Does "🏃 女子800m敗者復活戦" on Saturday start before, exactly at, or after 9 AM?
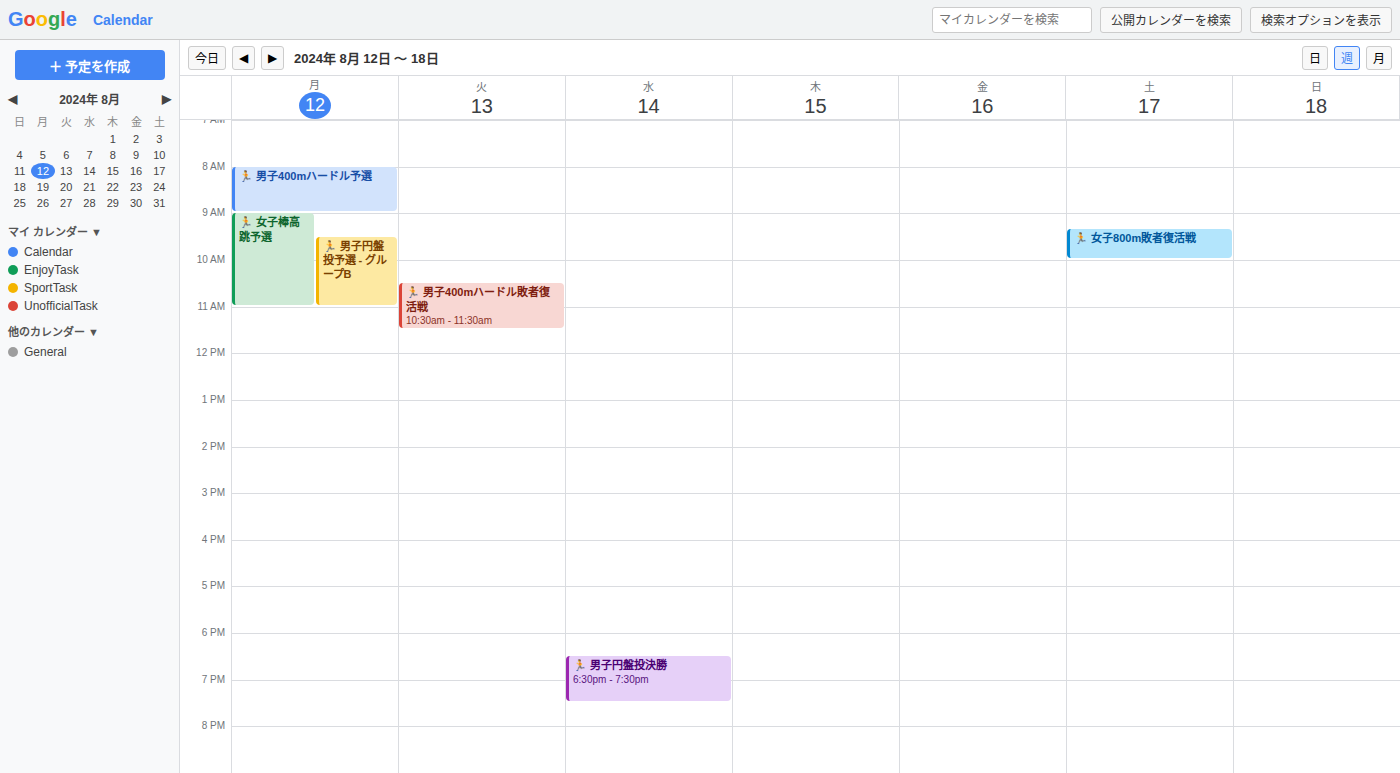
9:20 AM -- after 9 AM, 20 minutes below the 9 AM line.